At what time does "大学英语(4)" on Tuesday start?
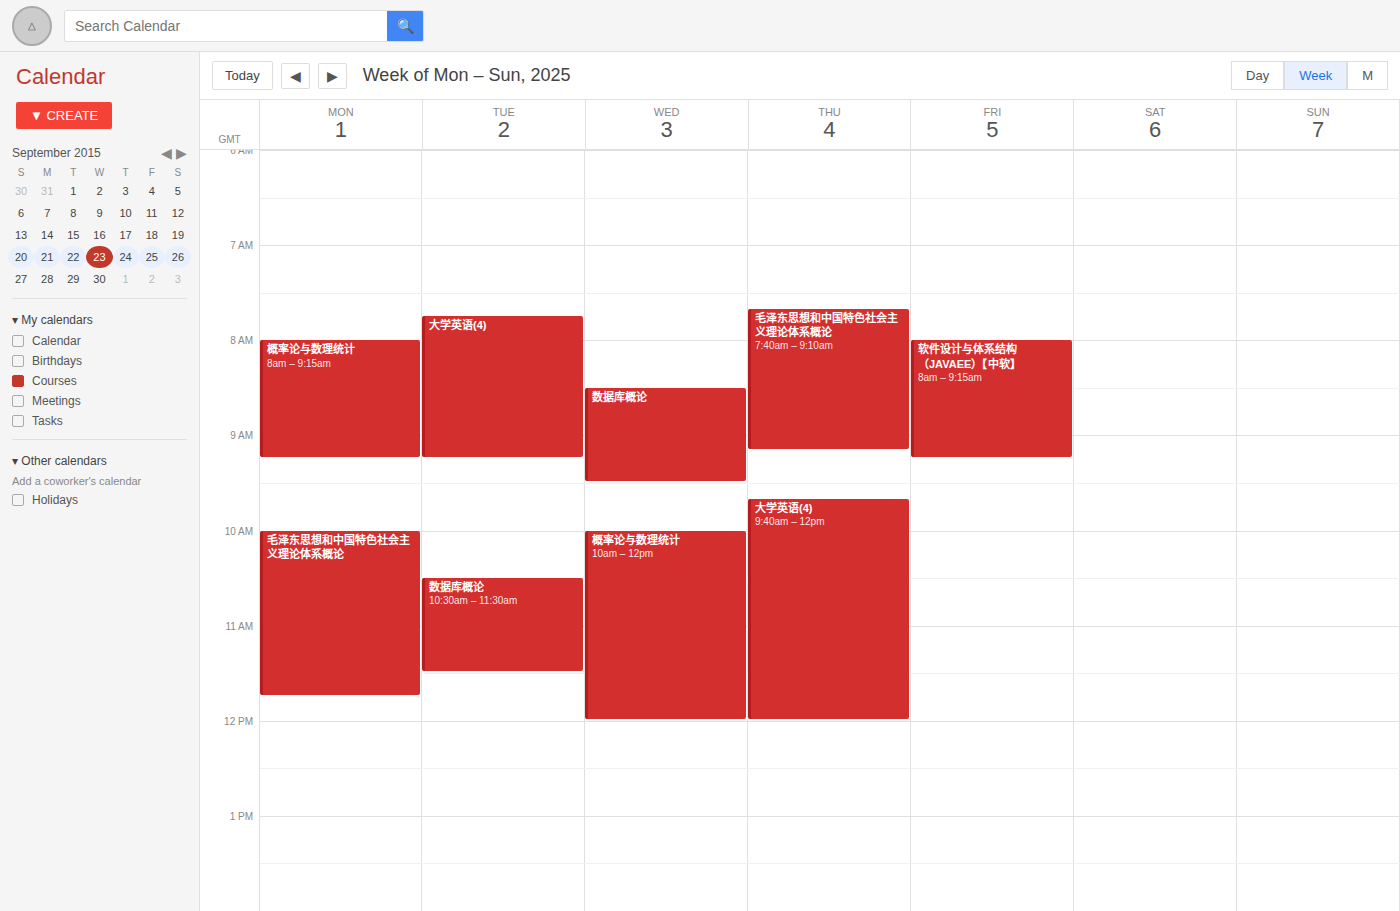
7:45 AM